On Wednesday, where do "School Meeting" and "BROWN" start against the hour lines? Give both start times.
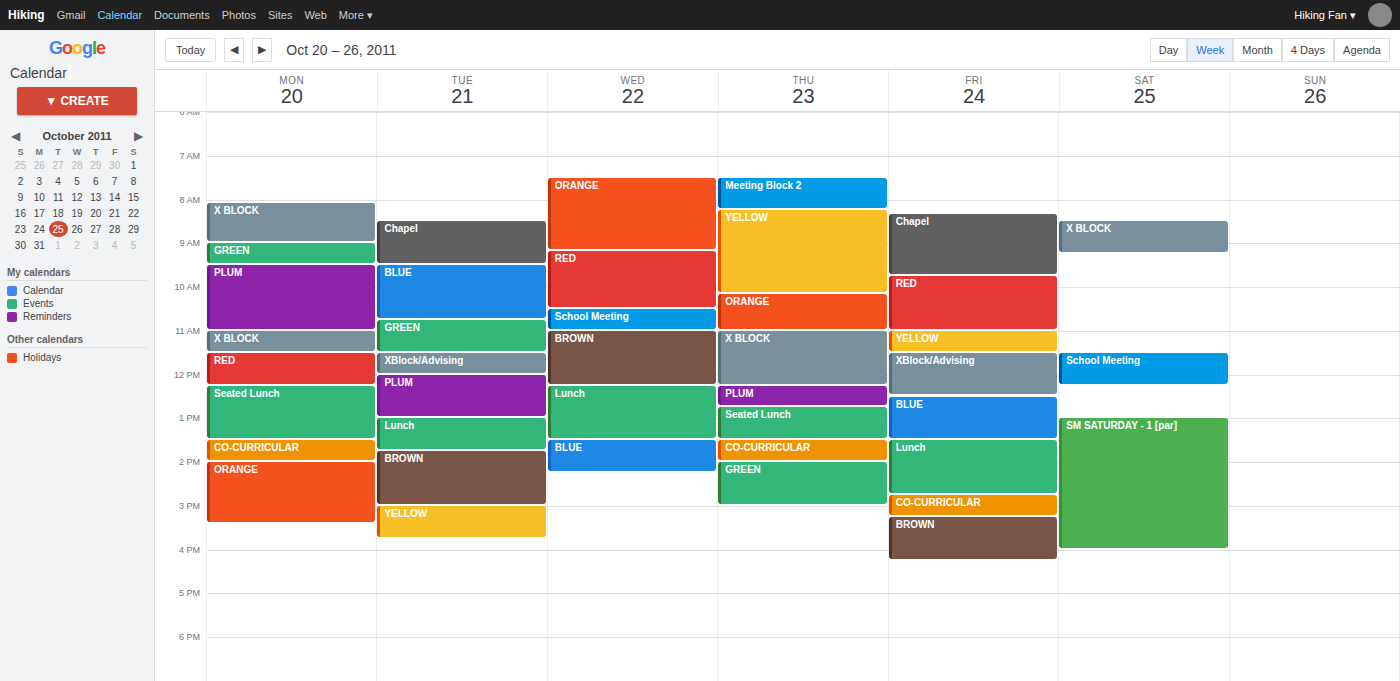
"School Meeting": 10:30 AM, halfway between the 10 AM and 11 AM lines. "BROWN": 11:00 AM, exactly on the 11 AM line.